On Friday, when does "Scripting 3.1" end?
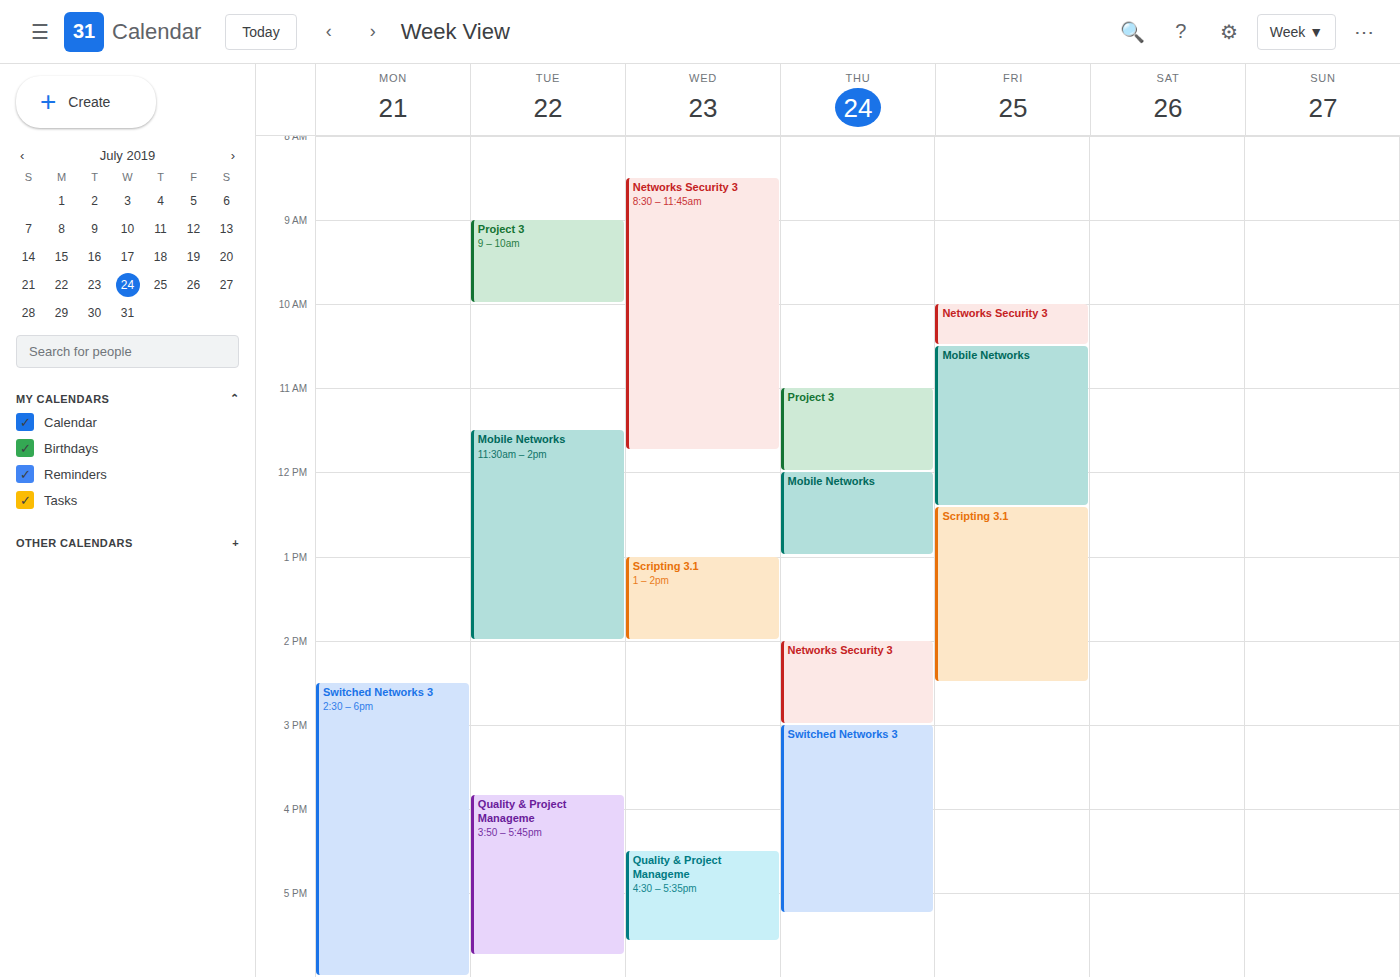
2:30 PM